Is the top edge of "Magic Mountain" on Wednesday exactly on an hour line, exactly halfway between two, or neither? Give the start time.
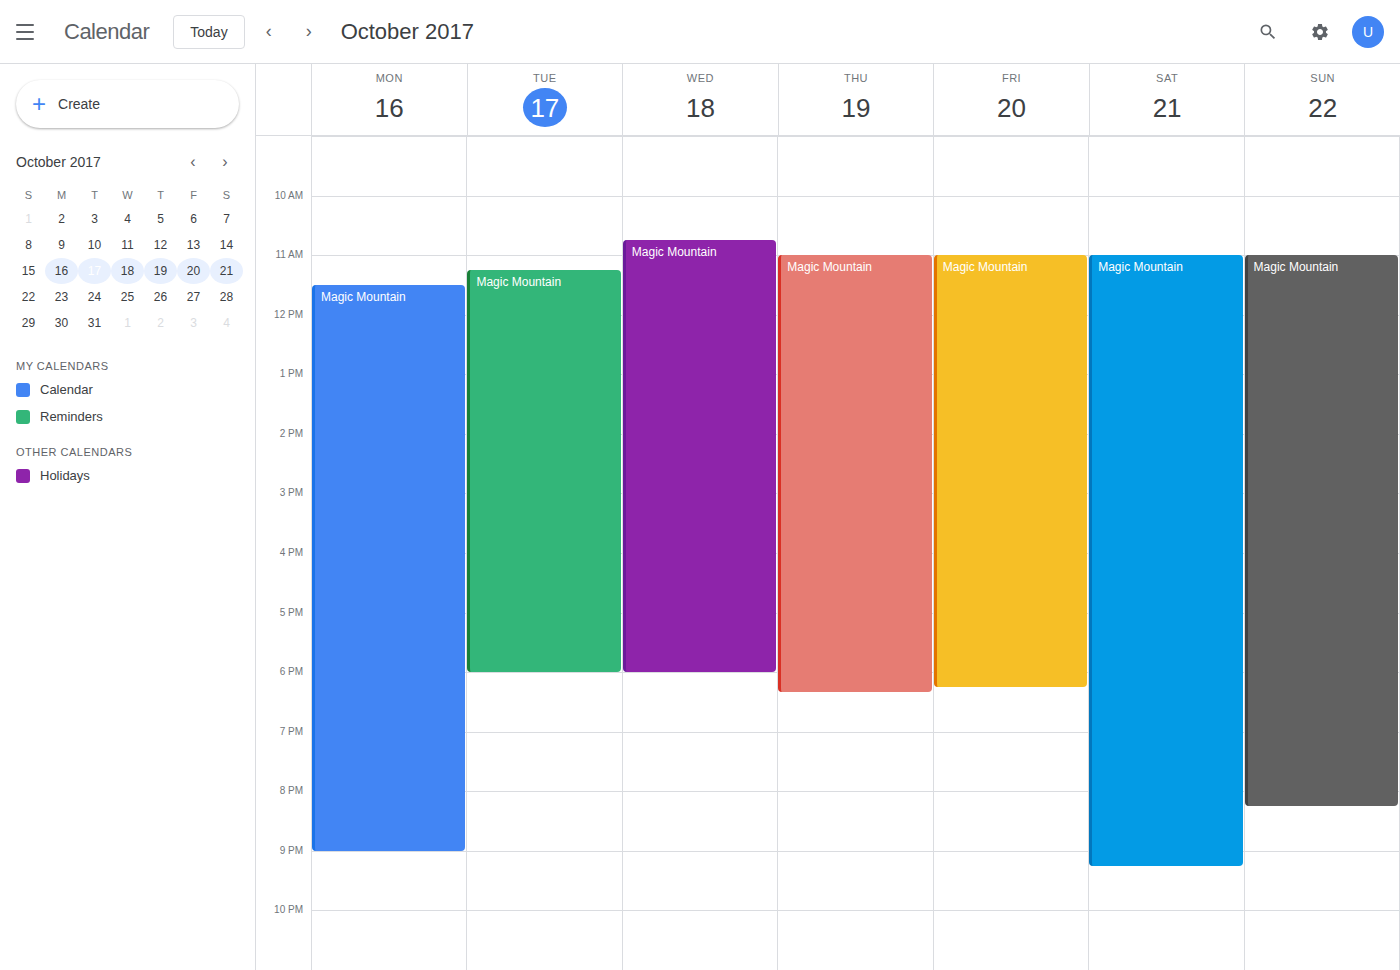
10:45 AM -- neither: three quarters of the way from the 10 AM line to the 11 AM line.